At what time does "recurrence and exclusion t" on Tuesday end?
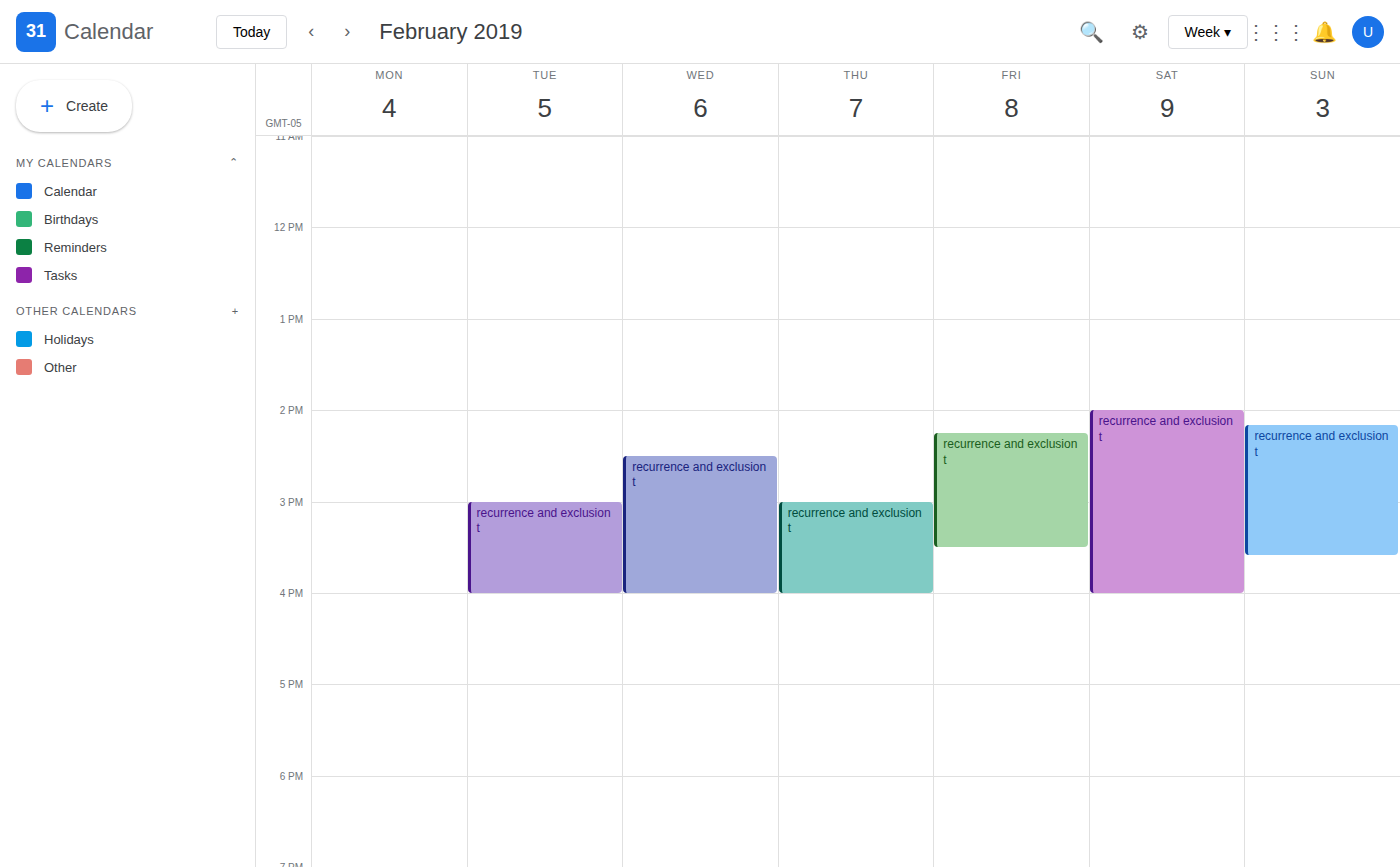
4:00 PM